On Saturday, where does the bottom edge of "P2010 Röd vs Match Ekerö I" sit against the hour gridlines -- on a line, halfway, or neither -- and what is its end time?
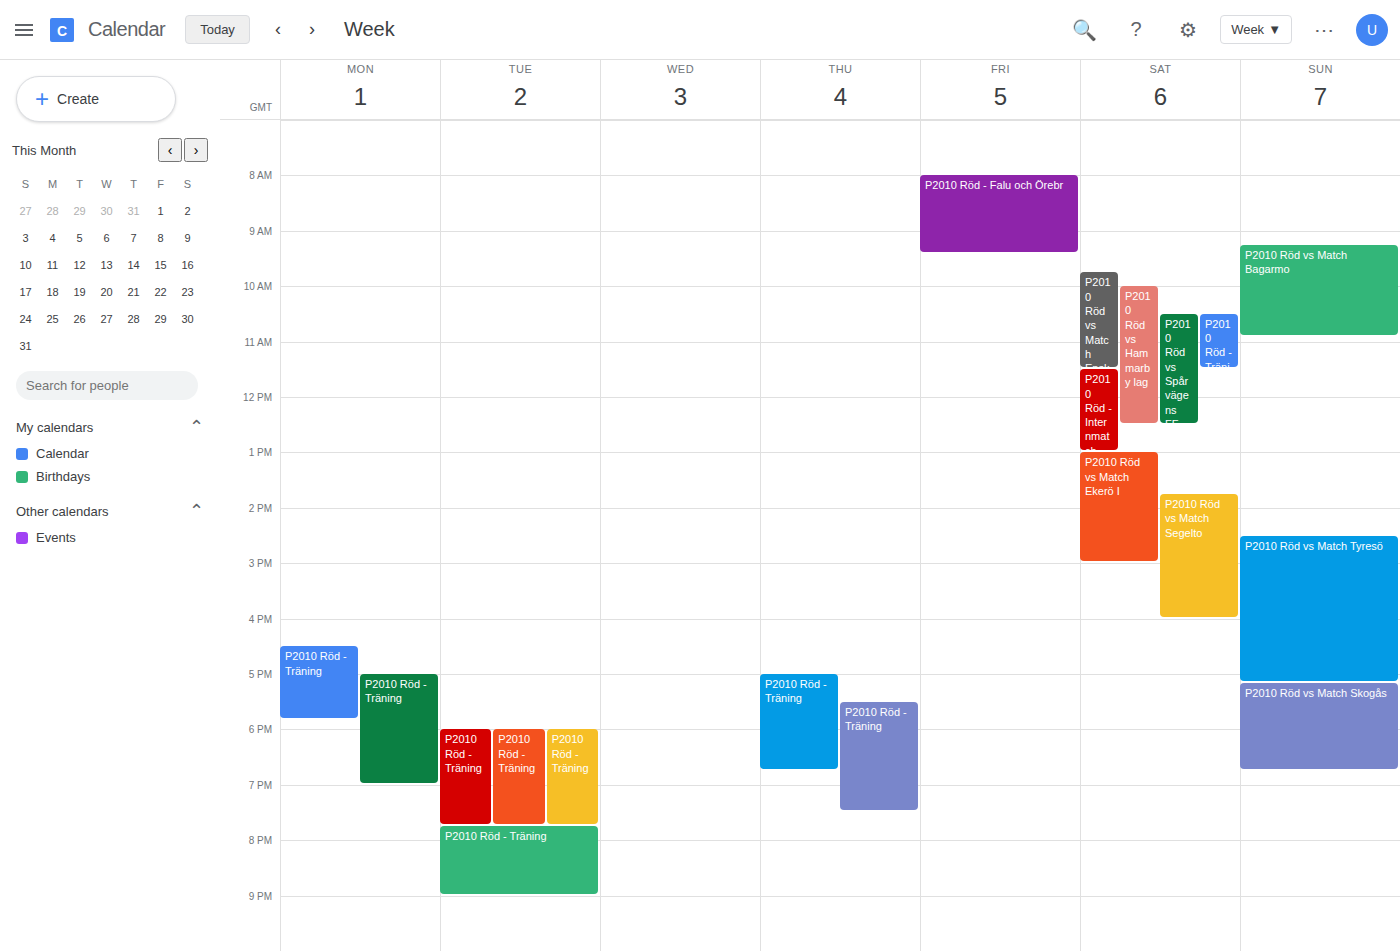
15:00 -- exactly on the 15:00 line.